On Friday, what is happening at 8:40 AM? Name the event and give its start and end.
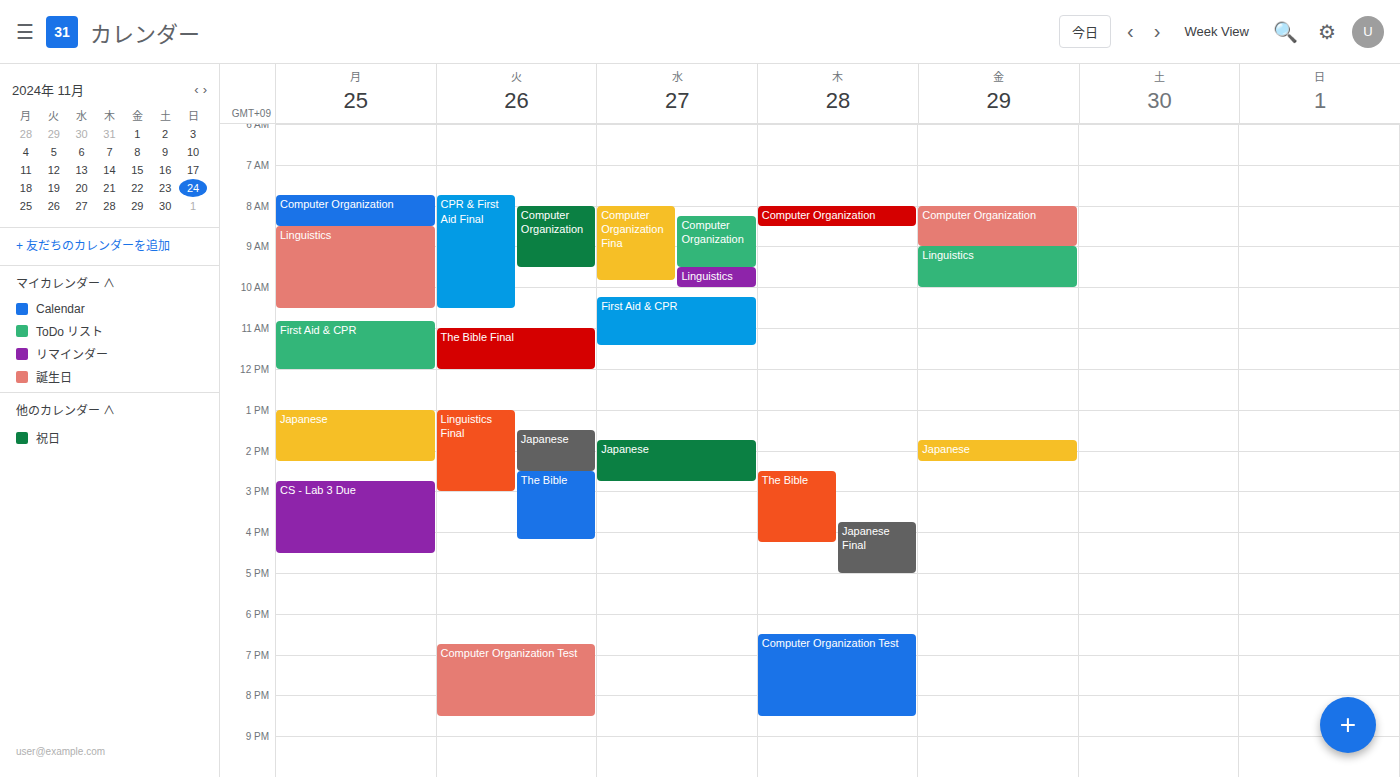
"Computer Organization", 8:00 AM to 9:00 AM